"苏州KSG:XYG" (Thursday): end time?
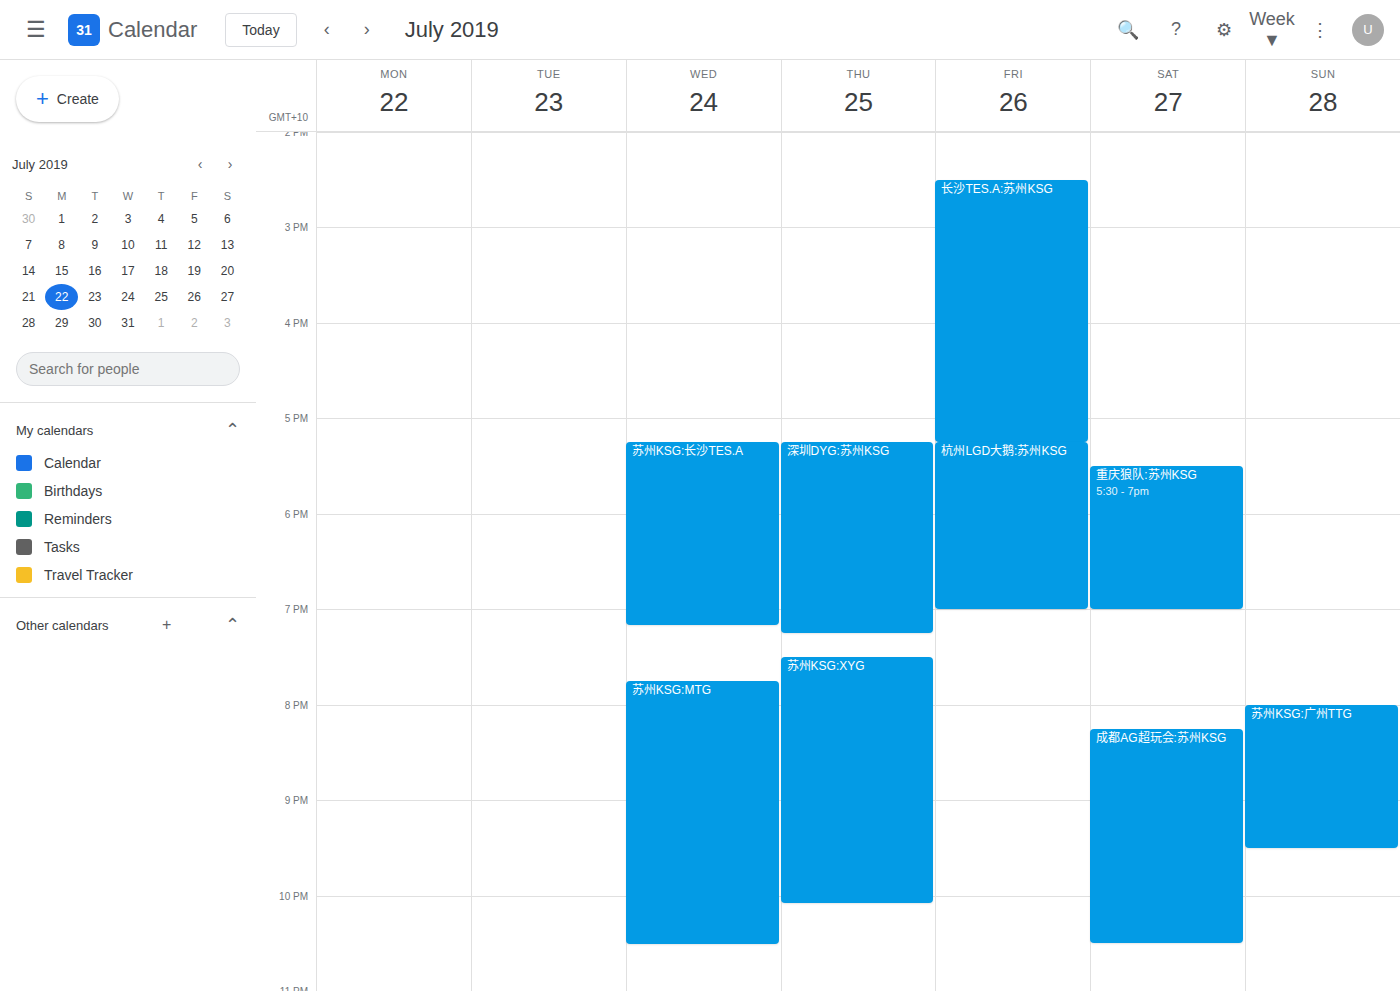
10:05 PM